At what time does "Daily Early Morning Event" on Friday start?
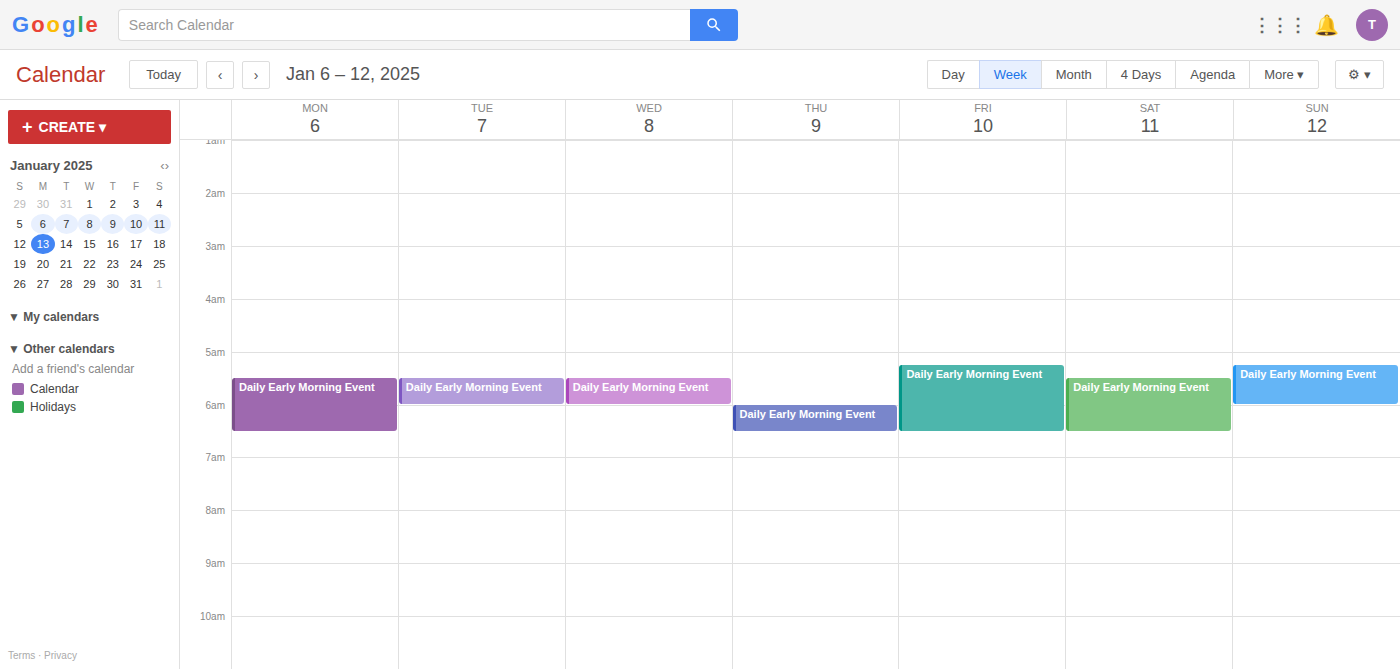
5:15 AM